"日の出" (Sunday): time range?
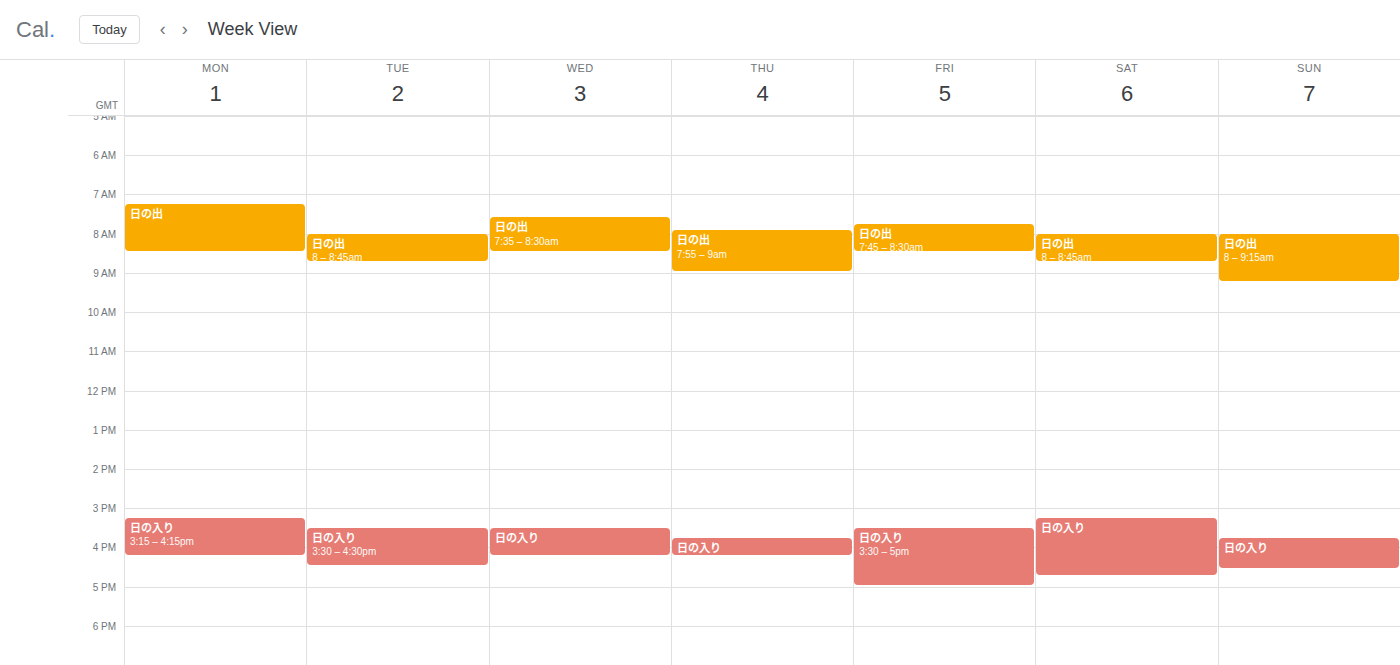
8:00 AM to 9:15 AM